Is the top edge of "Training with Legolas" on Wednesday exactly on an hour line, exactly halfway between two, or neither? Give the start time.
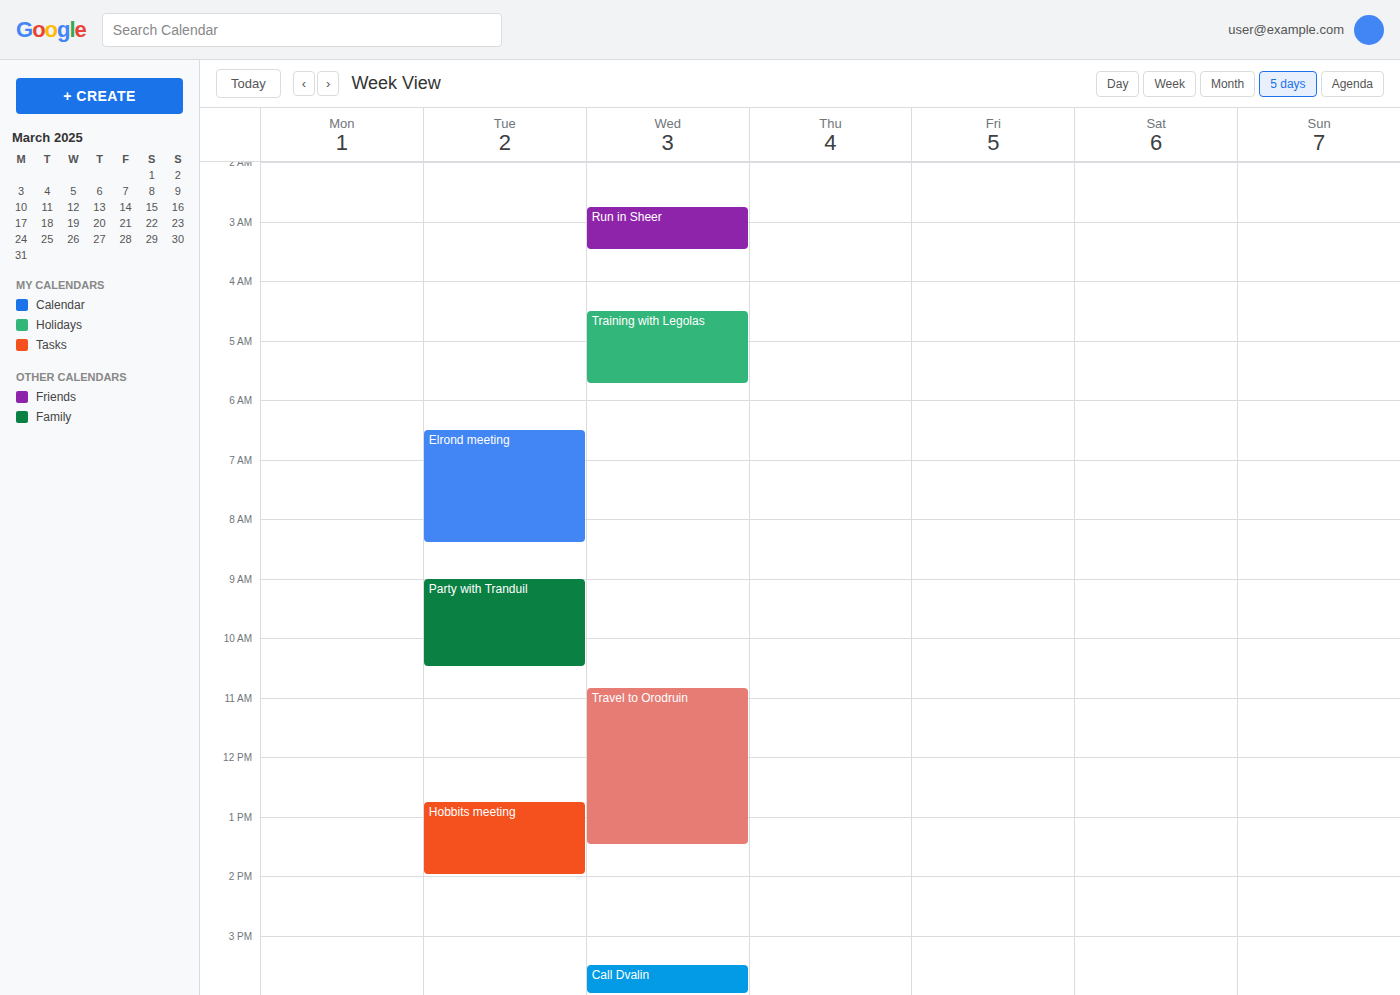
4:30 AM -- halfway between the 4 AM and 5 AM lines.